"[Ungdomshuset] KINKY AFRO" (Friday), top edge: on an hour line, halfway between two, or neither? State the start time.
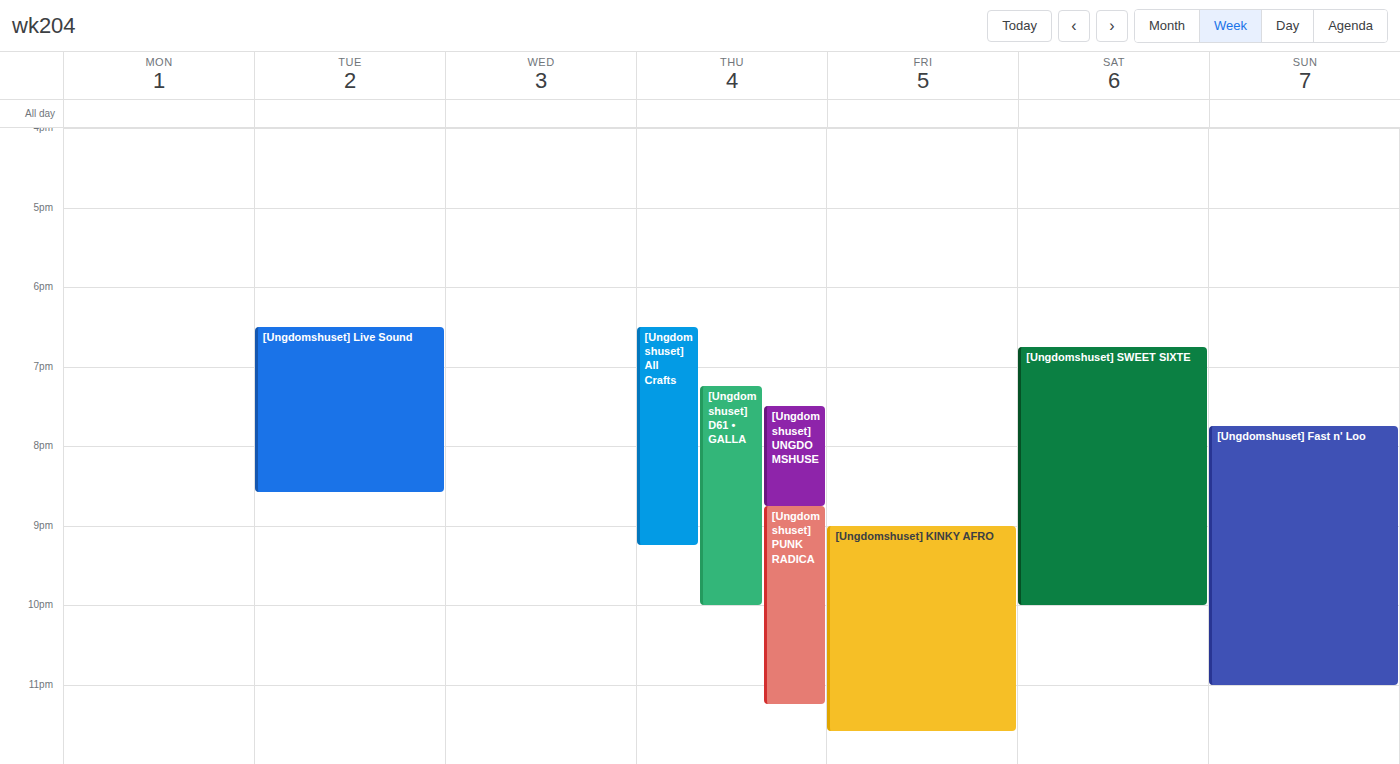
9:00 PM -- exactly on the 9 PM line.